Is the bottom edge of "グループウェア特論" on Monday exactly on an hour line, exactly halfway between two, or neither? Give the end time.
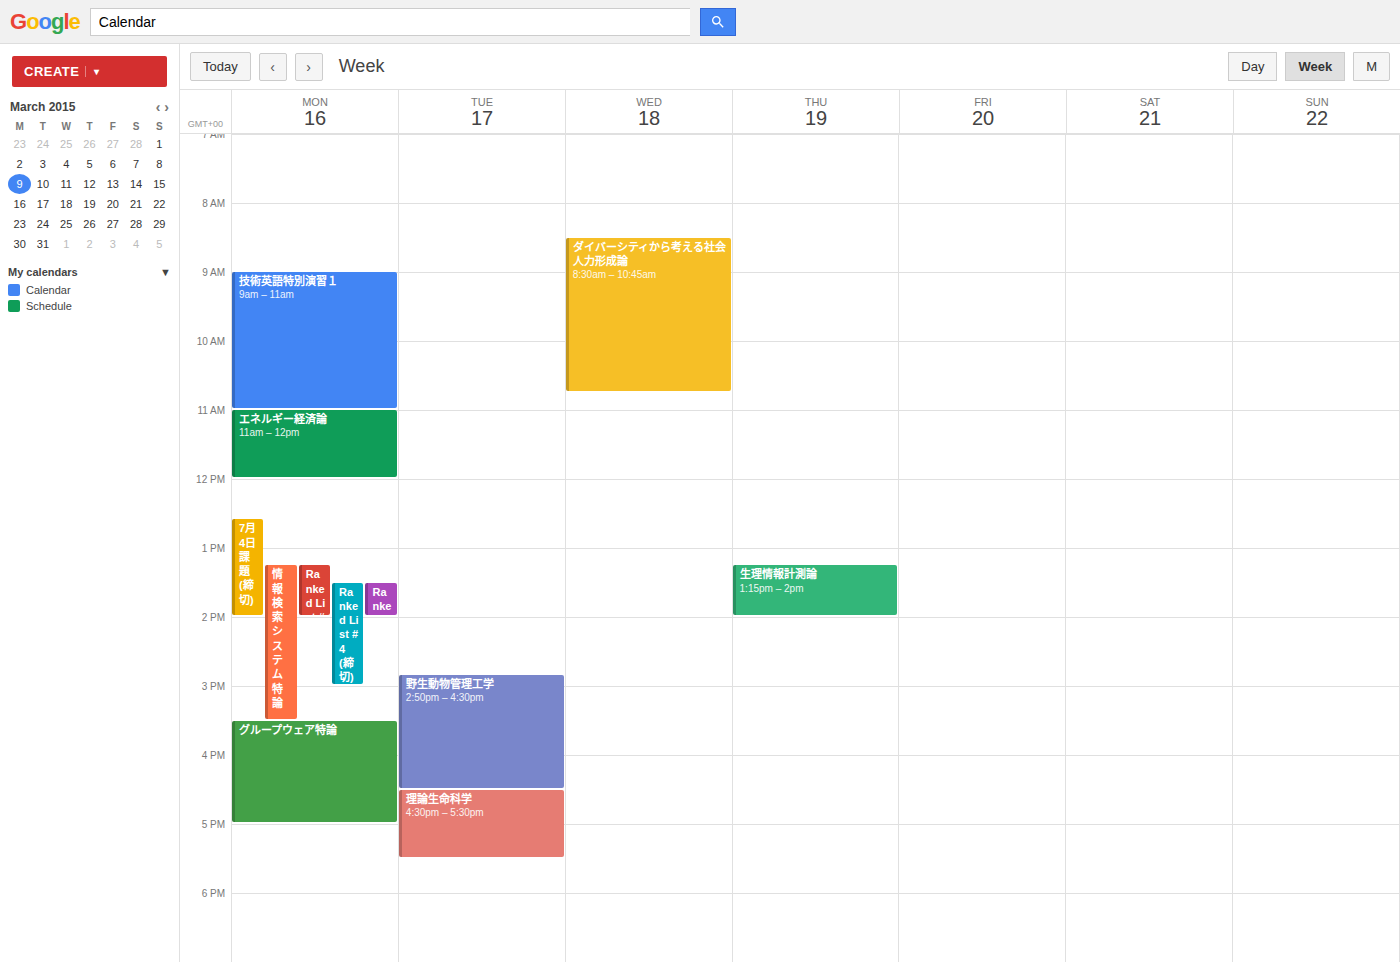
5:00 PM -- exactly on the 5 PM line.